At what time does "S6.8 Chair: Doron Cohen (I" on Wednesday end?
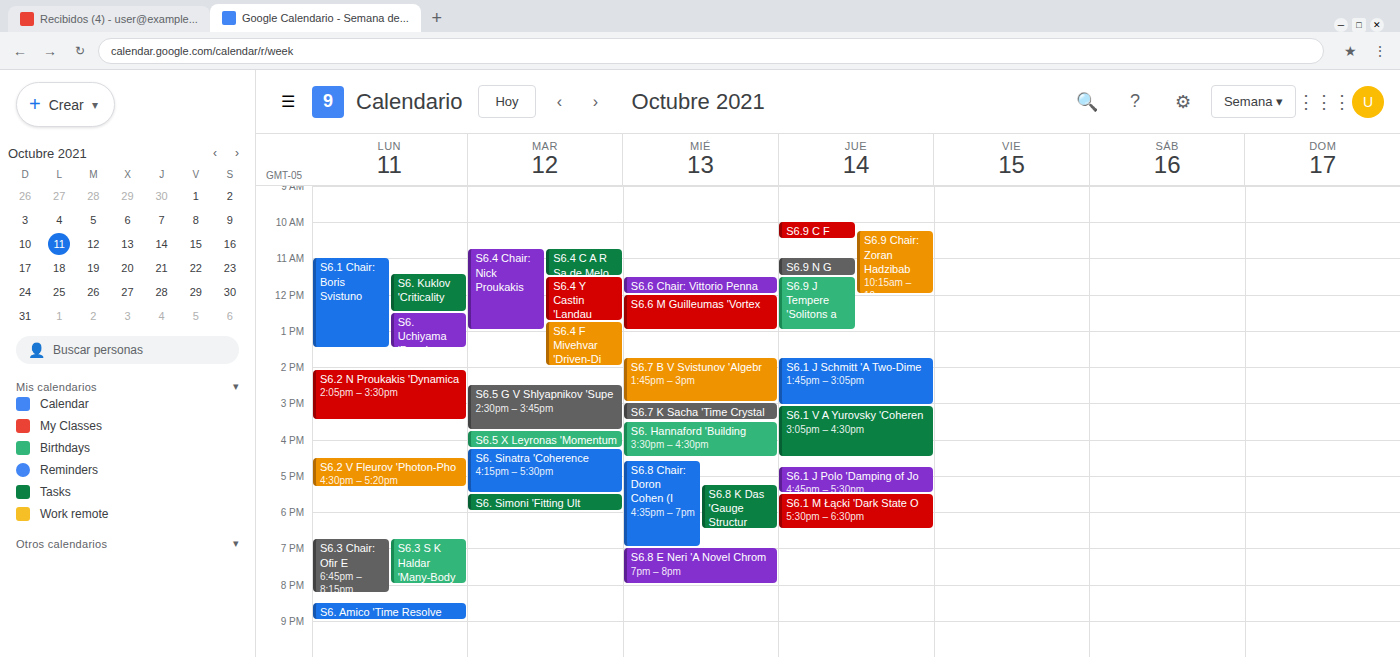
19:00